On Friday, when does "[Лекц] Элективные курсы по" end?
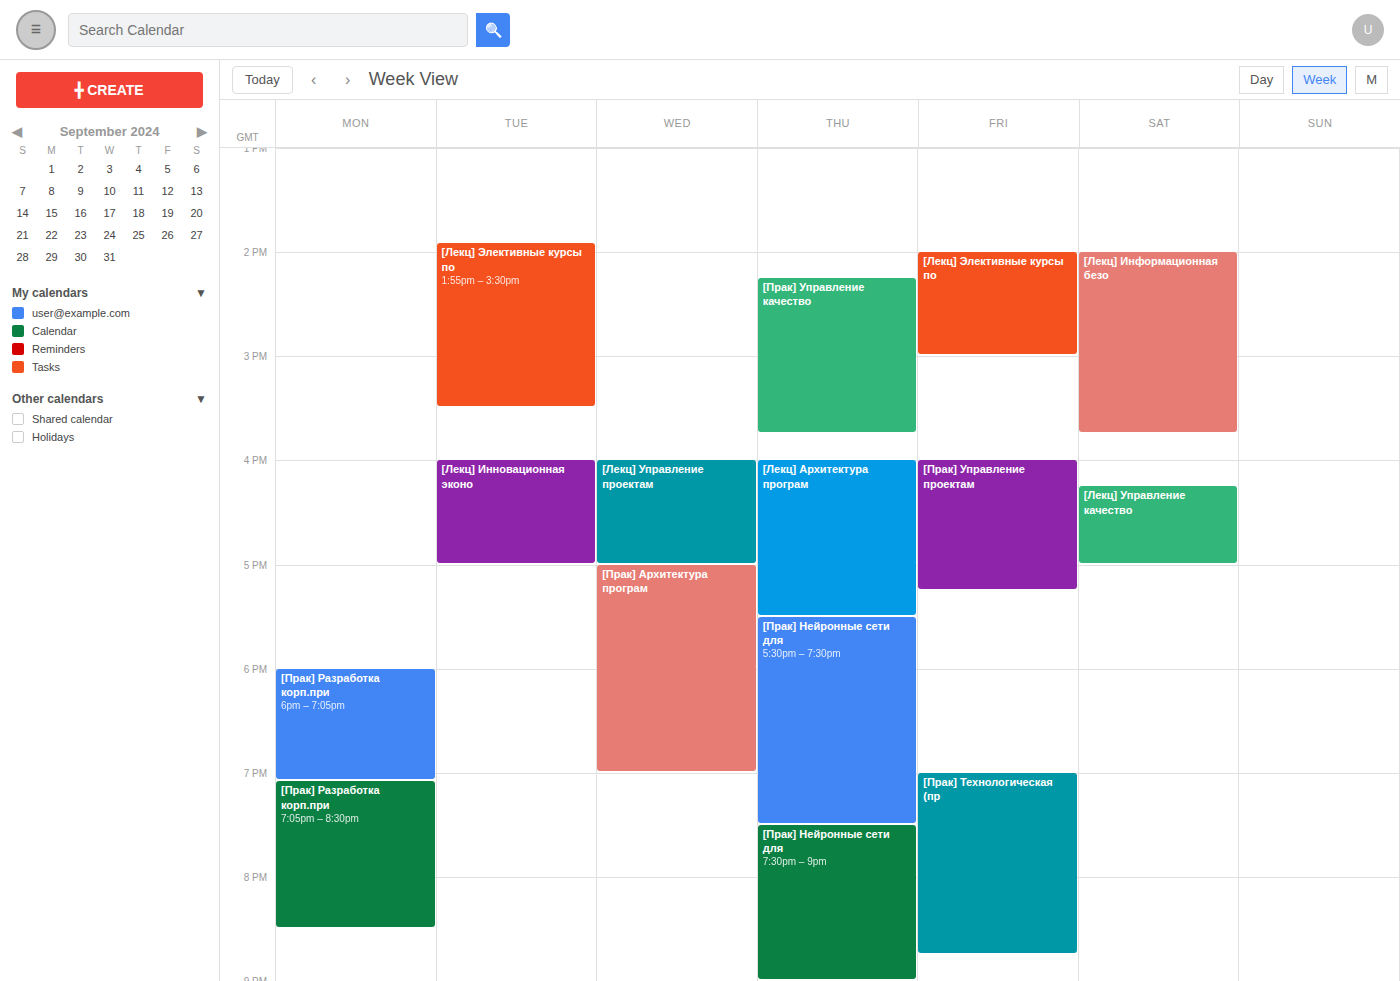
3:00 PM